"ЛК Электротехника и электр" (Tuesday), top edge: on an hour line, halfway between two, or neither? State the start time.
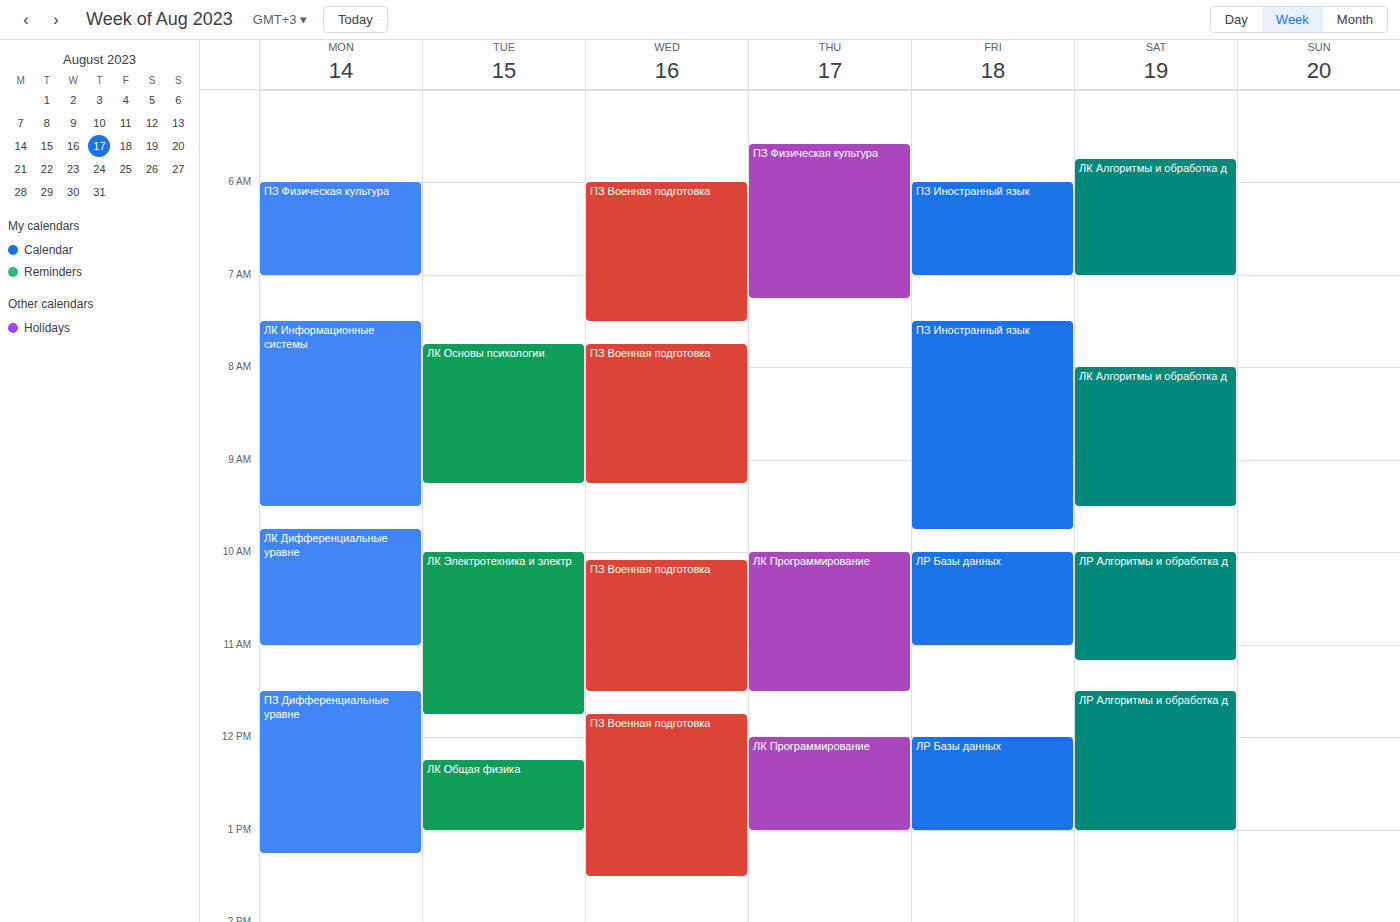
10:00 AM -- exactly on the 10 AM line.